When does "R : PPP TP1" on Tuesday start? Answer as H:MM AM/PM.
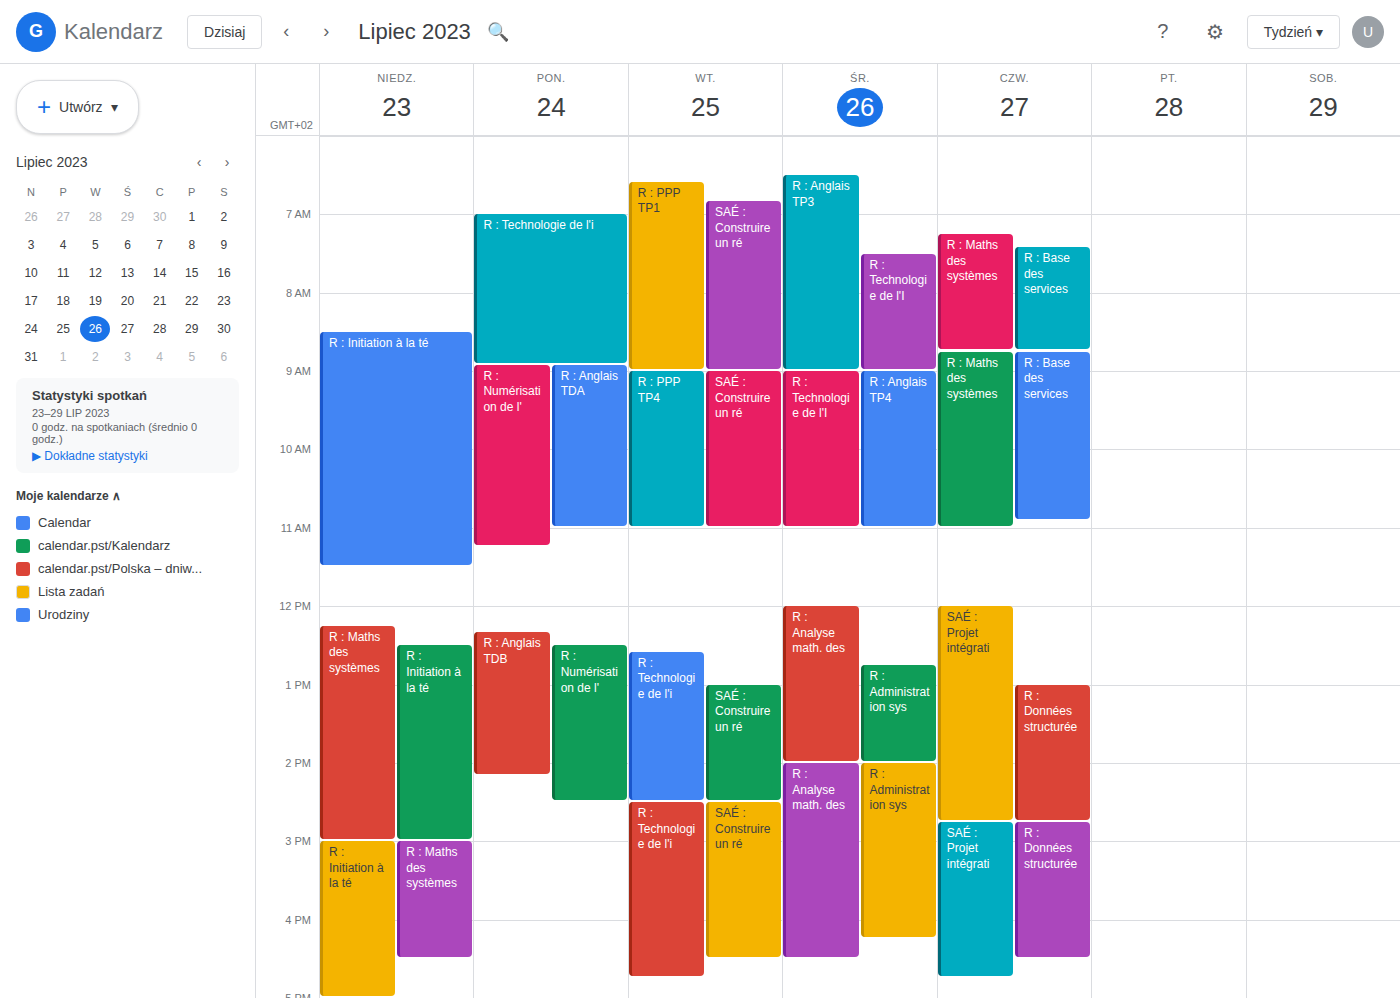
6:35 AM